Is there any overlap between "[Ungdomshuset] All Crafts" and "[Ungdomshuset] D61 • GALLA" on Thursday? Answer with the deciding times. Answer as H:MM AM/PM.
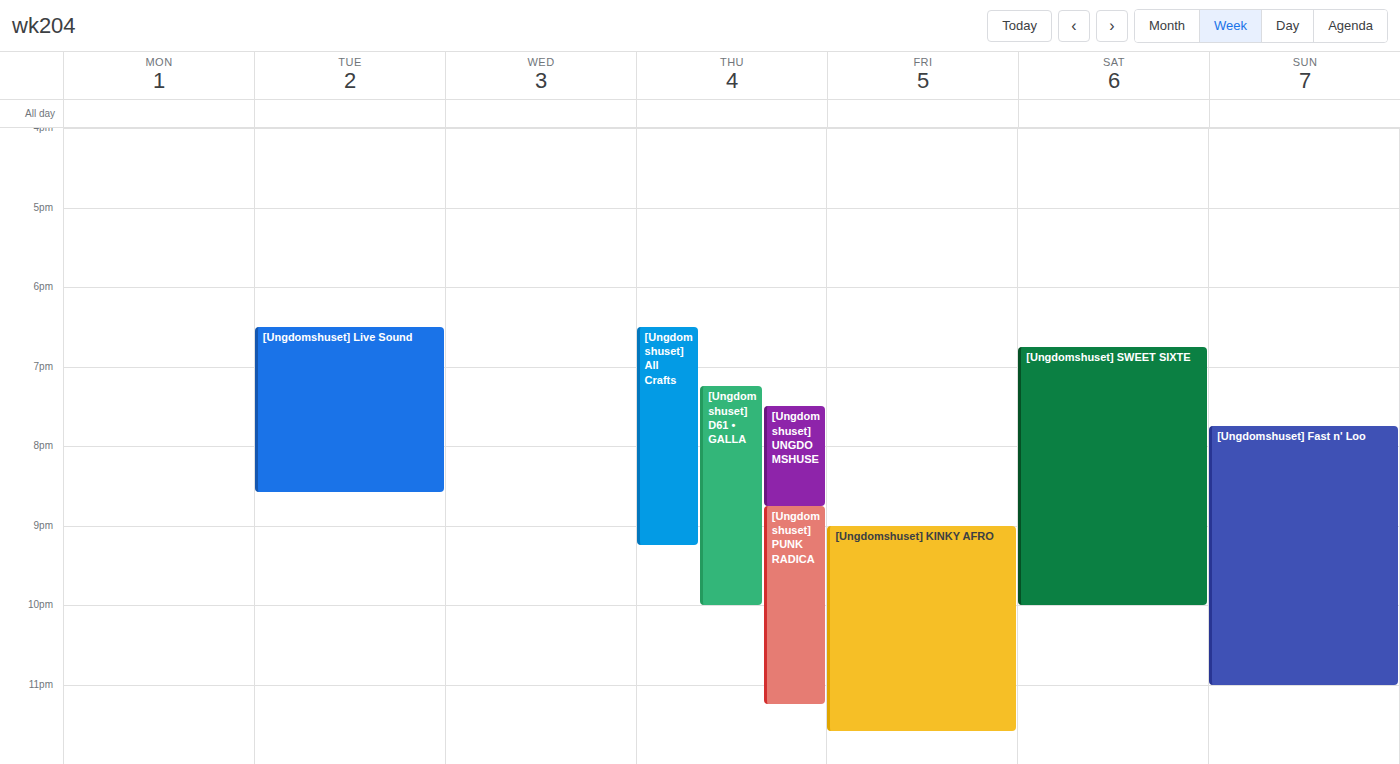
"[Ungdomshuset] D61 • GALLA" starts at 7:15 PM, before "[Ungdomshuset] All Crafts" ends at 9:15 PM -- they overlap.